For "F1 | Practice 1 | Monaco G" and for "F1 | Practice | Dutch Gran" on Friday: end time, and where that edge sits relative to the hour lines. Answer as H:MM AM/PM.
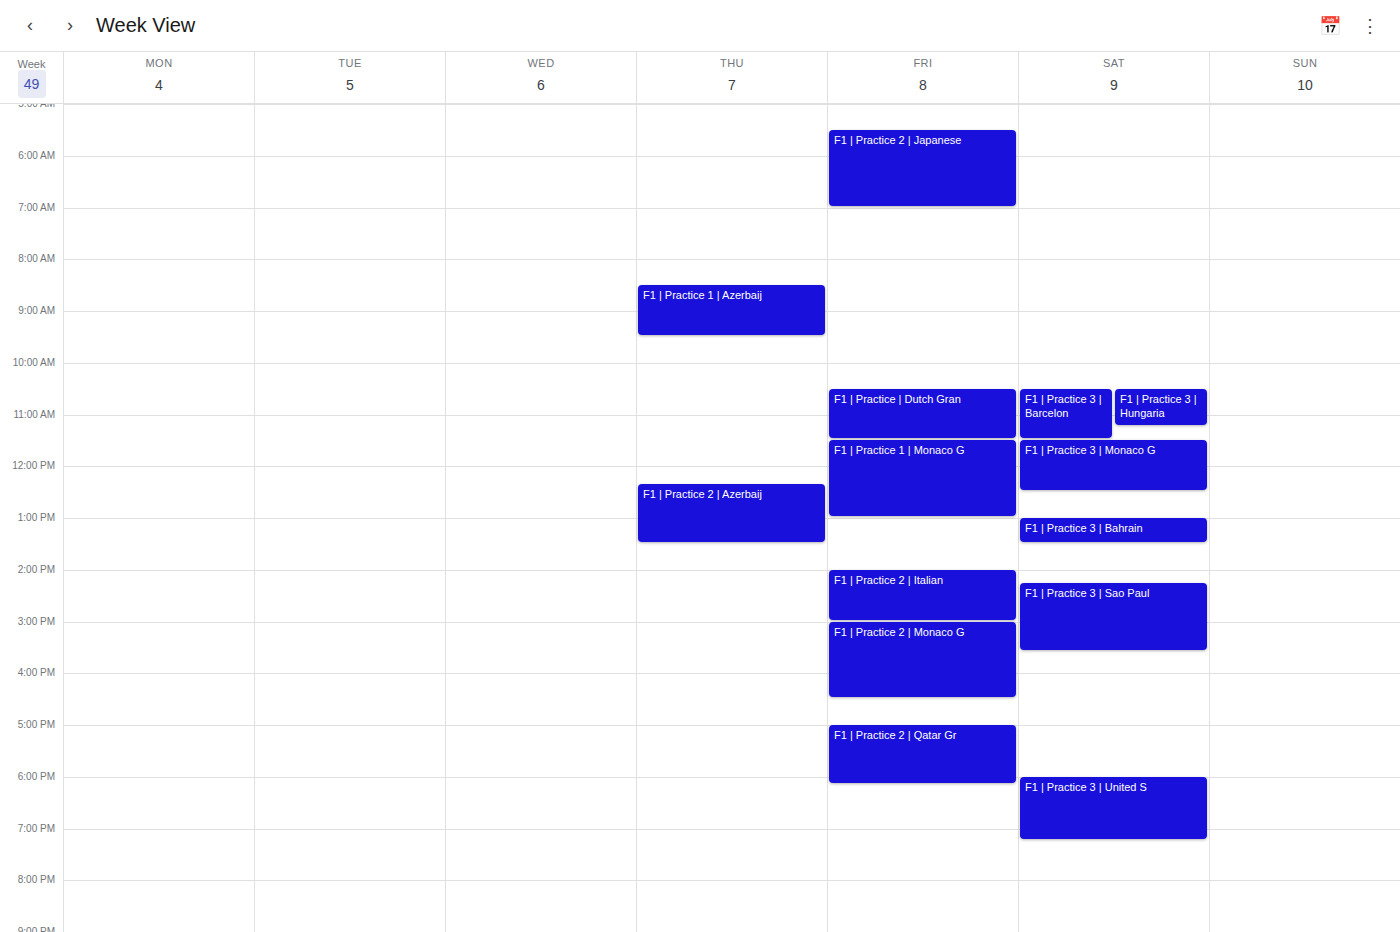
"F1 | Practice 1 | Monaco G": 1:00 PM, exactly on the 1 PM line. "F1 | Practice | Dutch Gran": 11:30 AM, halfway between the 11 AM and 12 PM lines.